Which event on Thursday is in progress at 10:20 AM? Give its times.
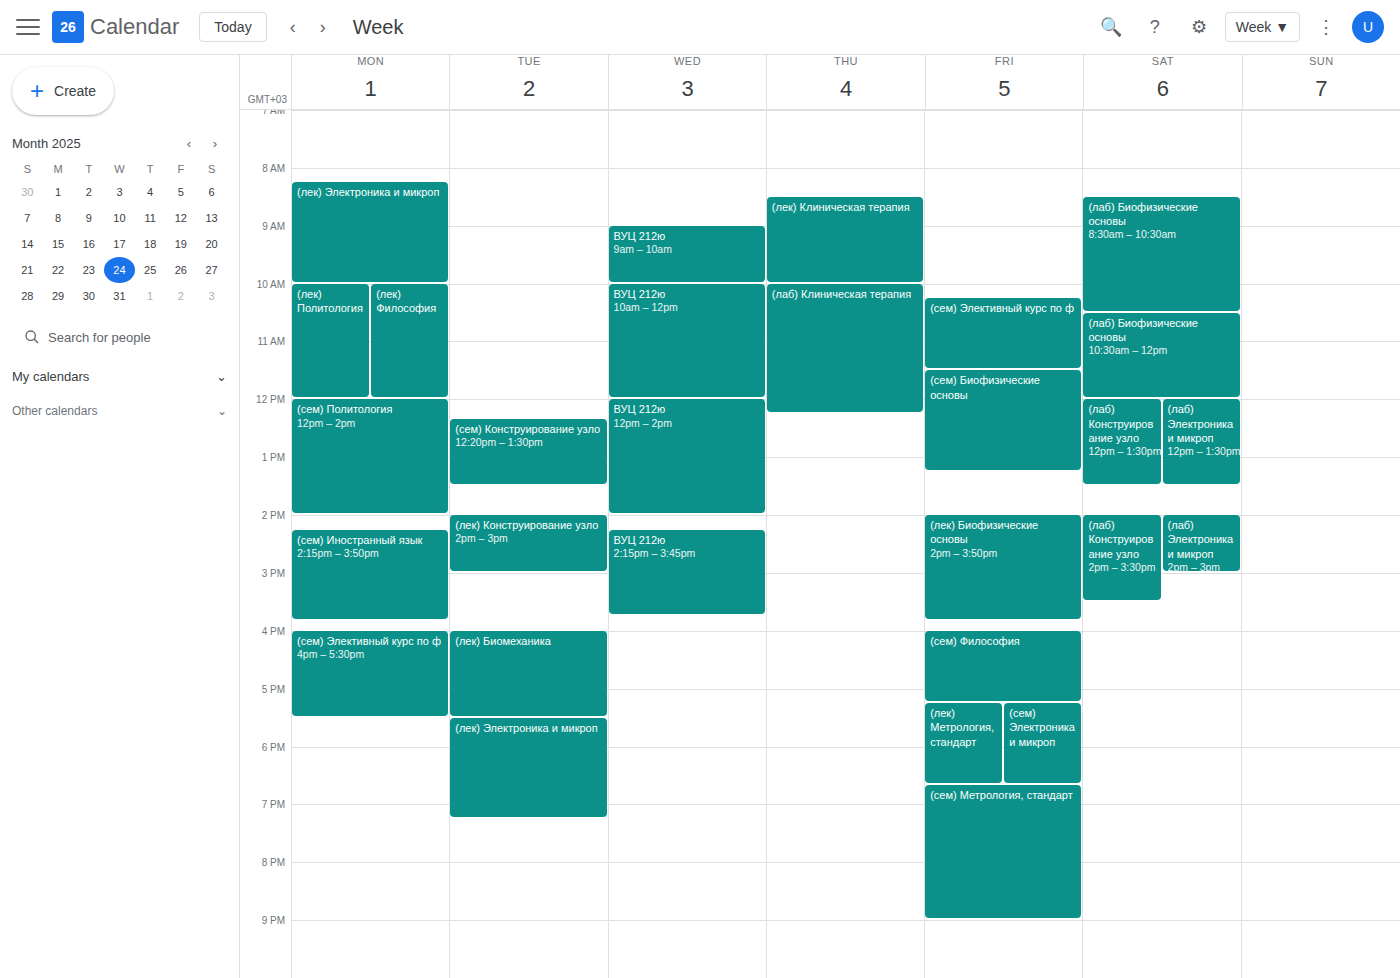
"(лаб) Клиническая терапия", 10:00 AM to 12:15 PM